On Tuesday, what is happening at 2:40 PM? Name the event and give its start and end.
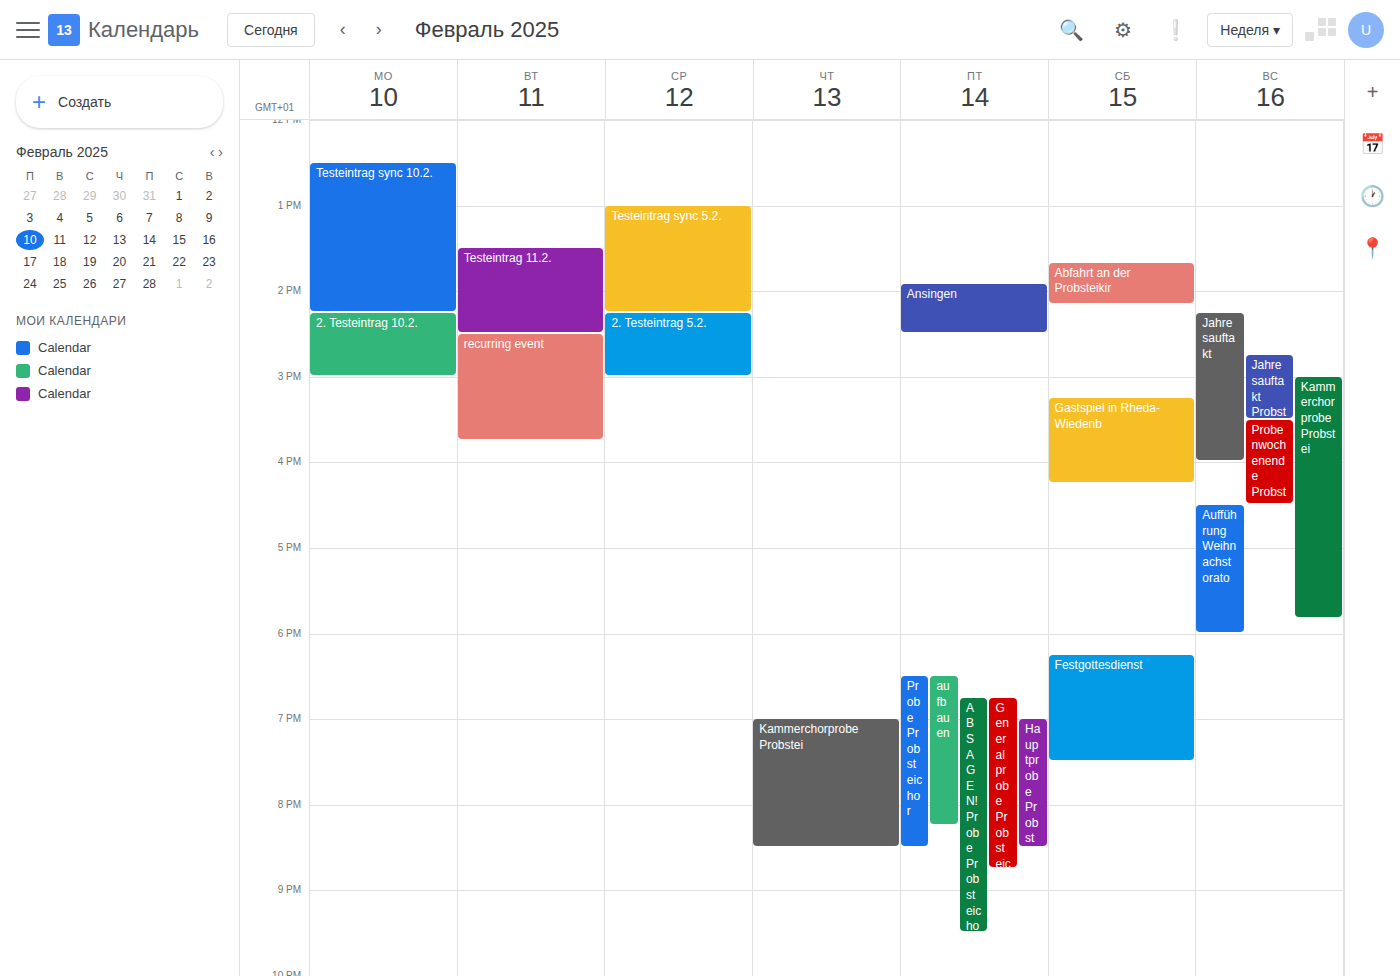
"recurring event", 2:30 PM to 3:45 PM